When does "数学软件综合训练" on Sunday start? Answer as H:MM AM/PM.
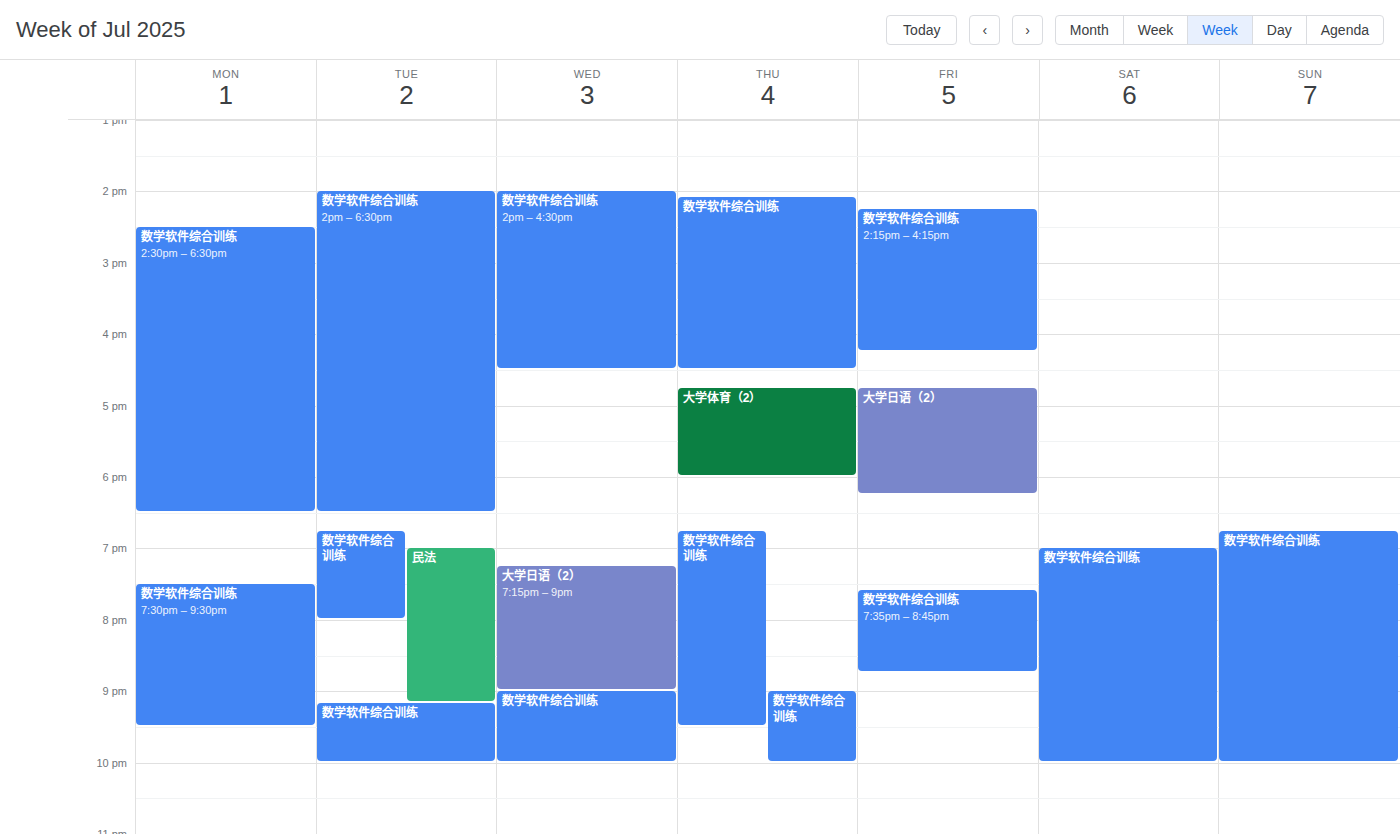
6:45 PM